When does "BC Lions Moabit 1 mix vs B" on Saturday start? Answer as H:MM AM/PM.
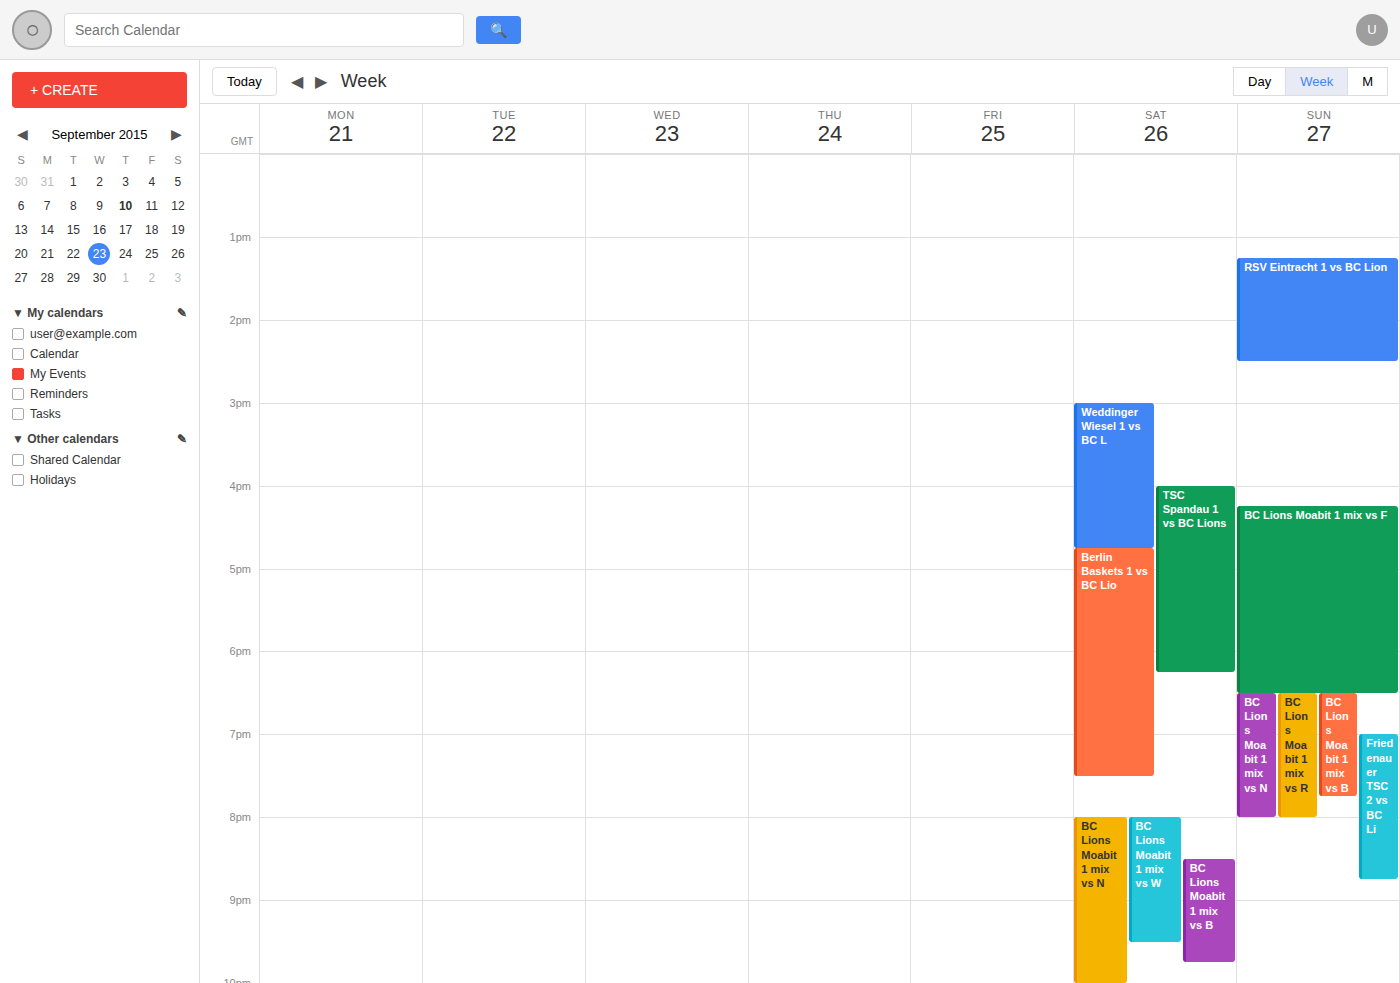
8:30 PM